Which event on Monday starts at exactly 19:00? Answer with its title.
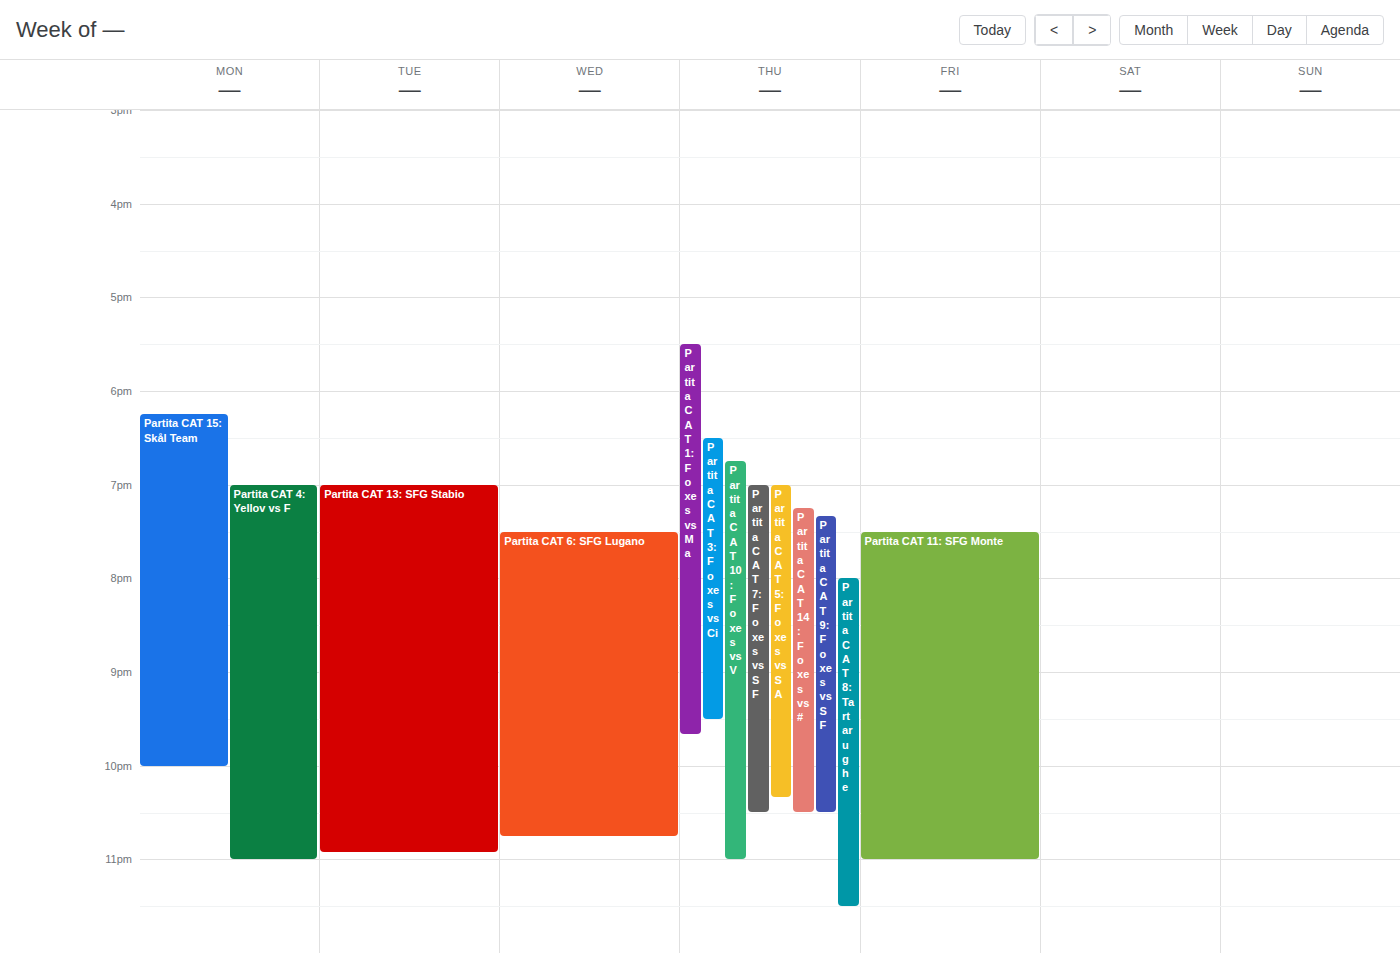
"Partita CAT 4: Yellov vs F"